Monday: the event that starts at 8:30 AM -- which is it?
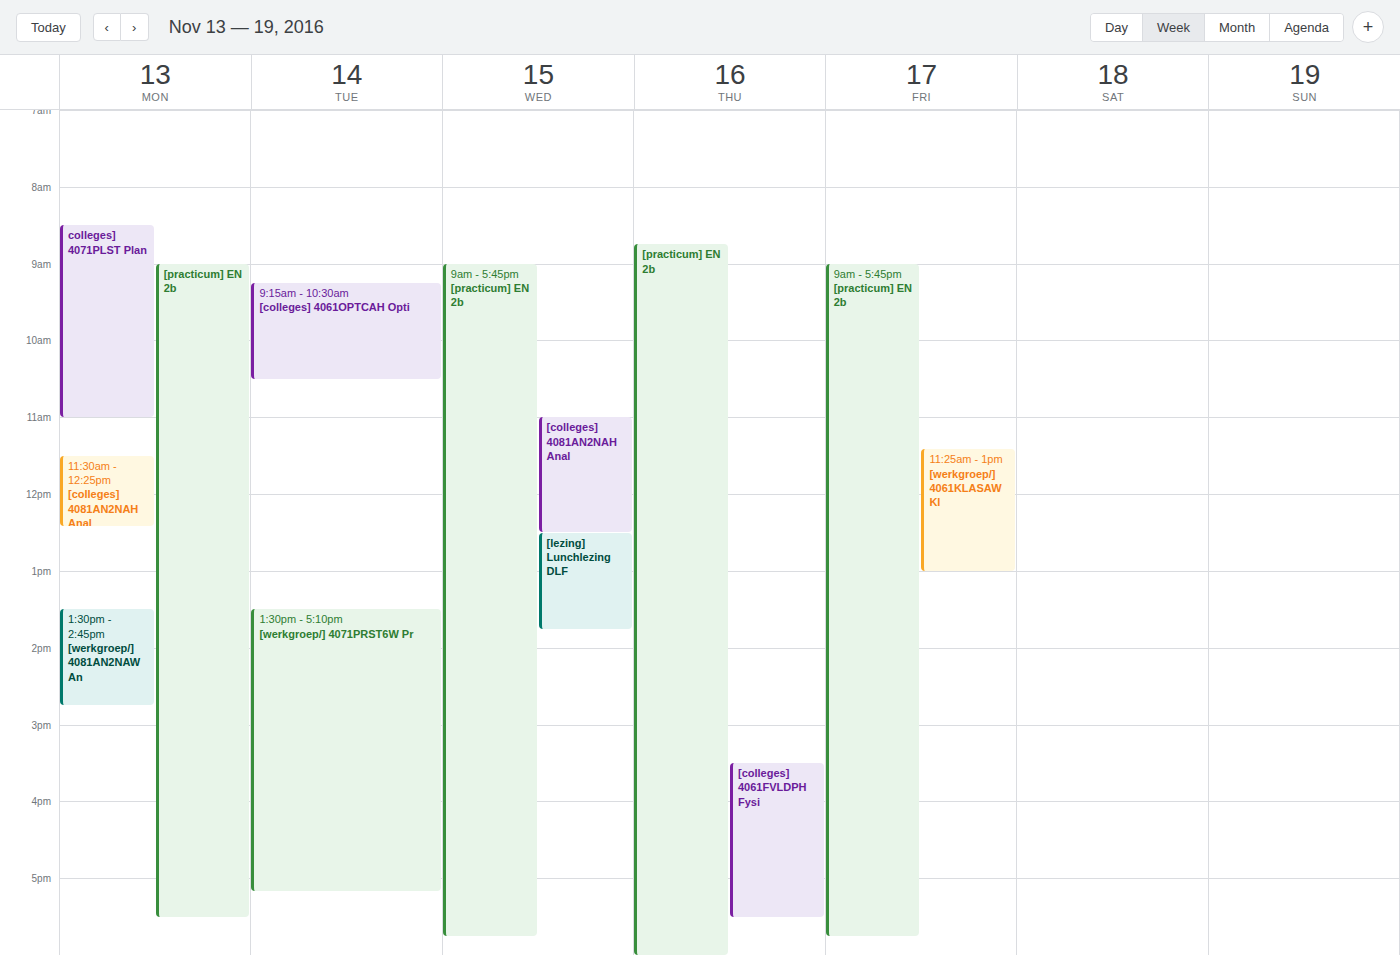
"colleges] 4071PLST Plan"